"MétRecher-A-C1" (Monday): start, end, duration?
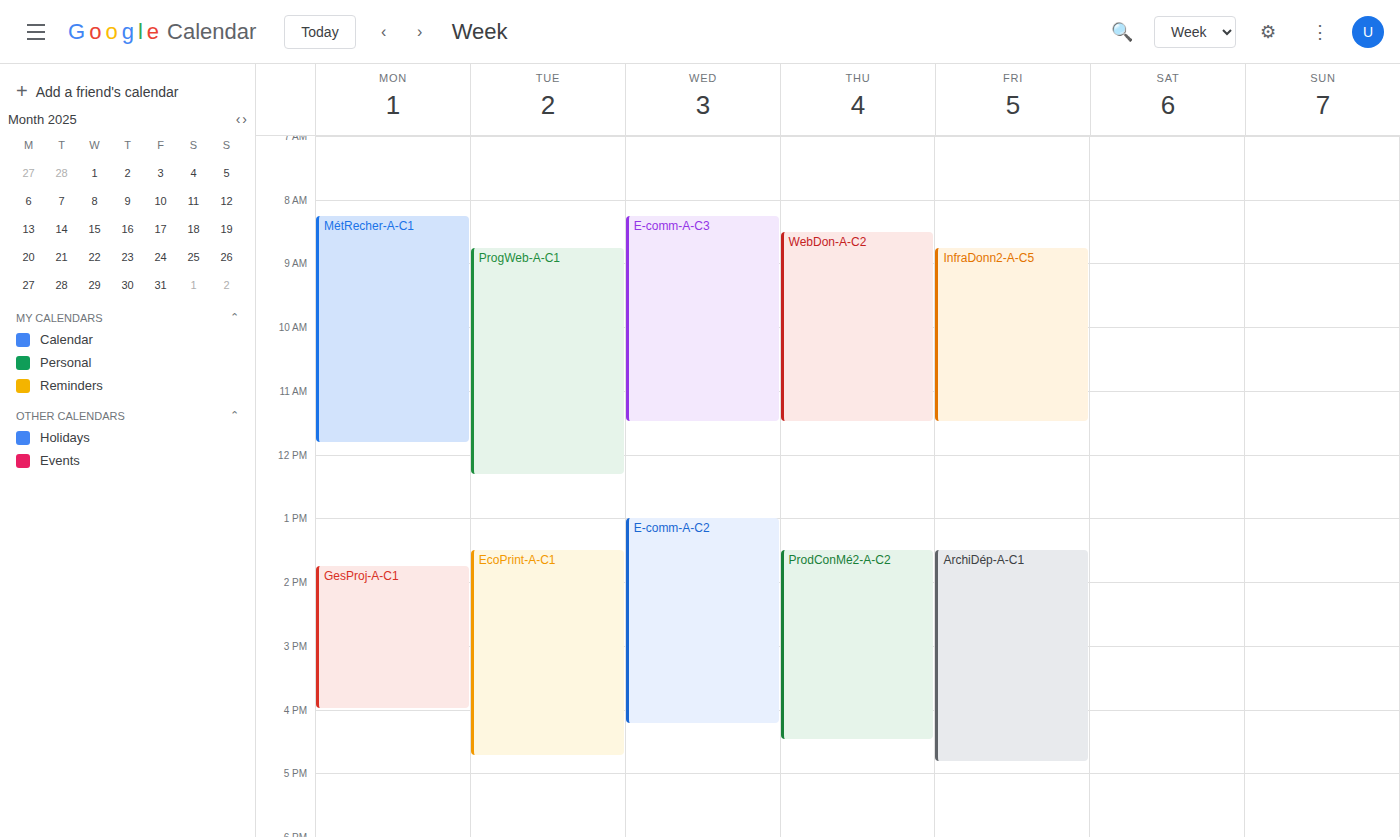
8:15 AM to 11:50 AM, 3 hours 35 minutes